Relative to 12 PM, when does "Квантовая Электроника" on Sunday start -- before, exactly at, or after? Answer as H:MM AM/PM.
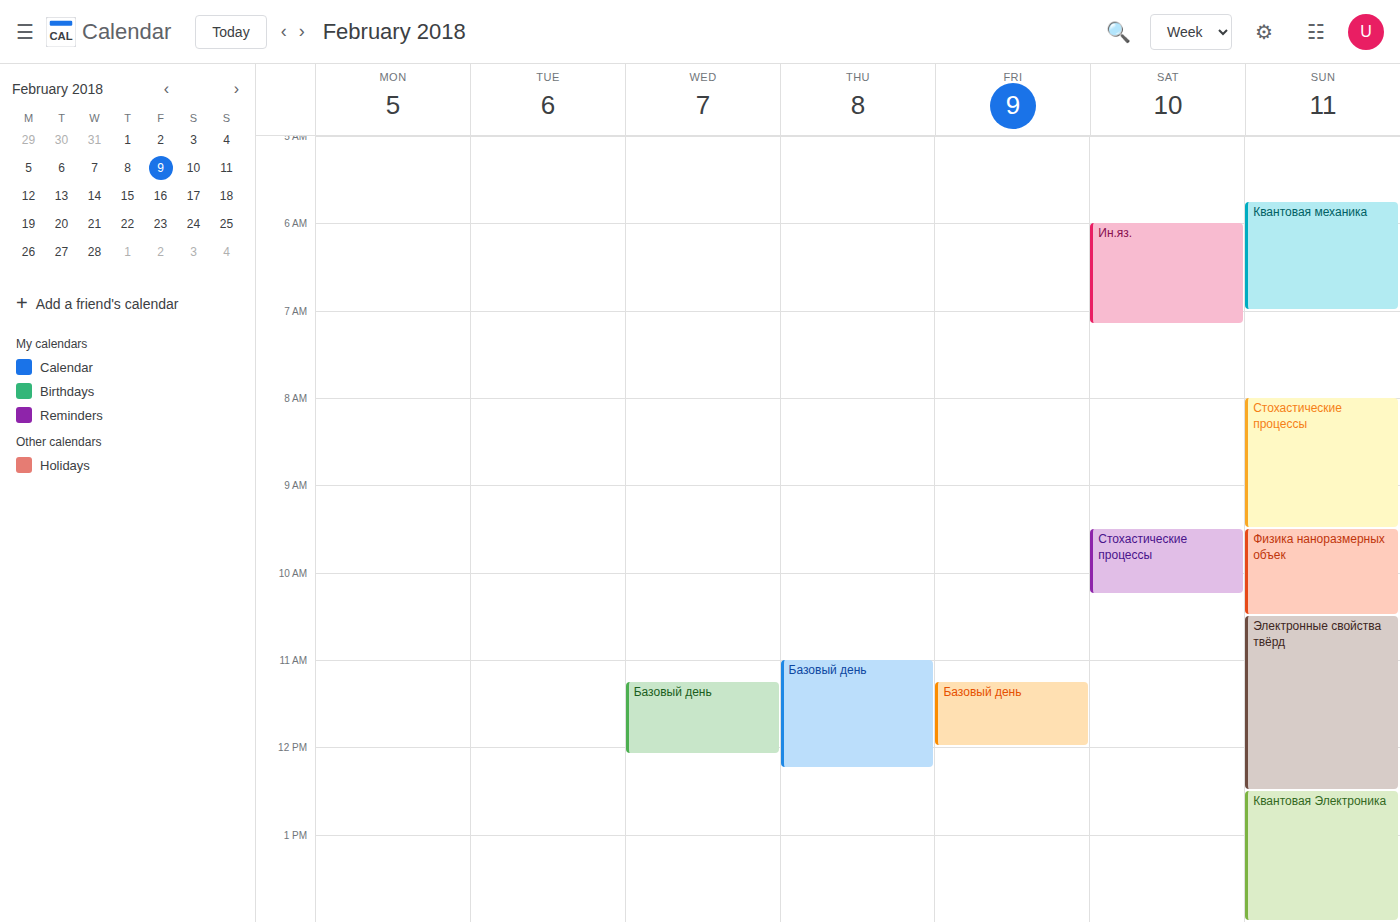
12:30 PM -- after 12 PM, 30 minutes below the 12 PM line.